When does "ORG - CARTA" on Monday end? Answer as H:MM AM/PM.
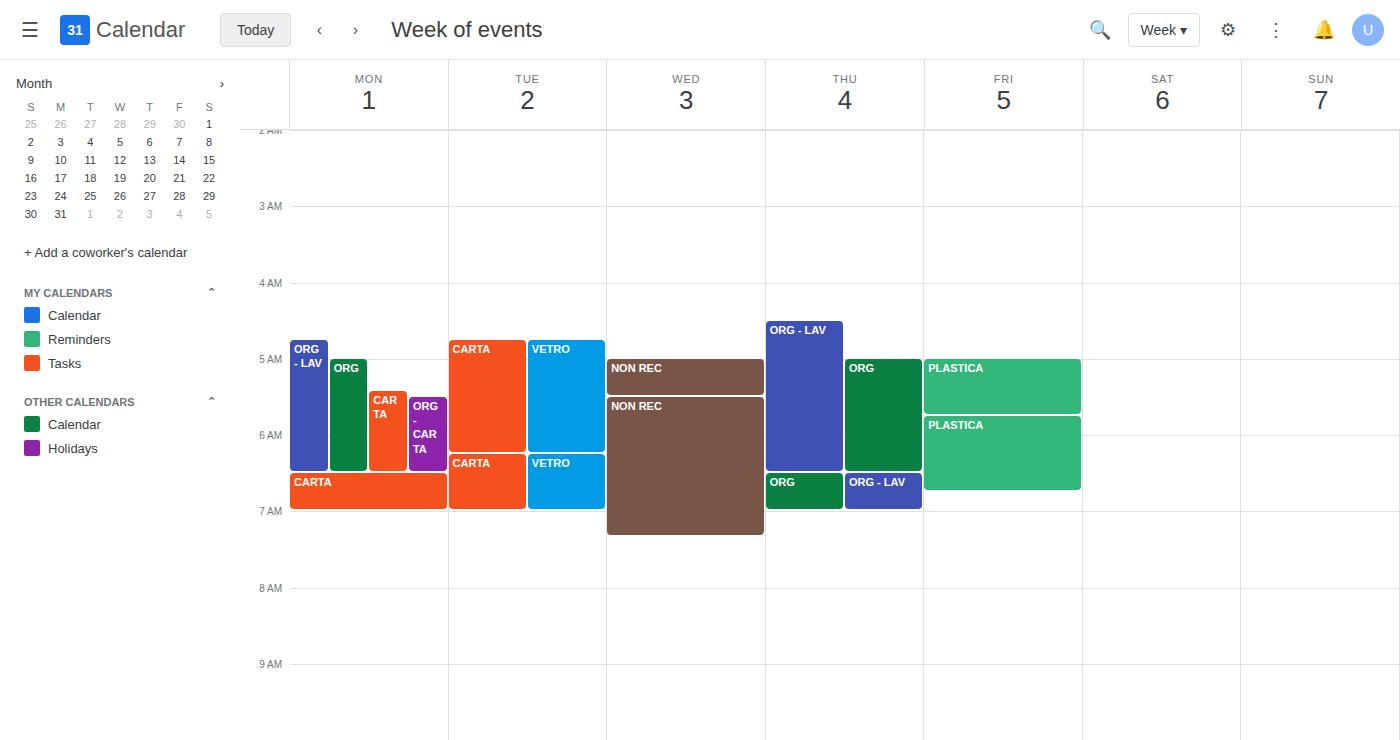
6:30 AM